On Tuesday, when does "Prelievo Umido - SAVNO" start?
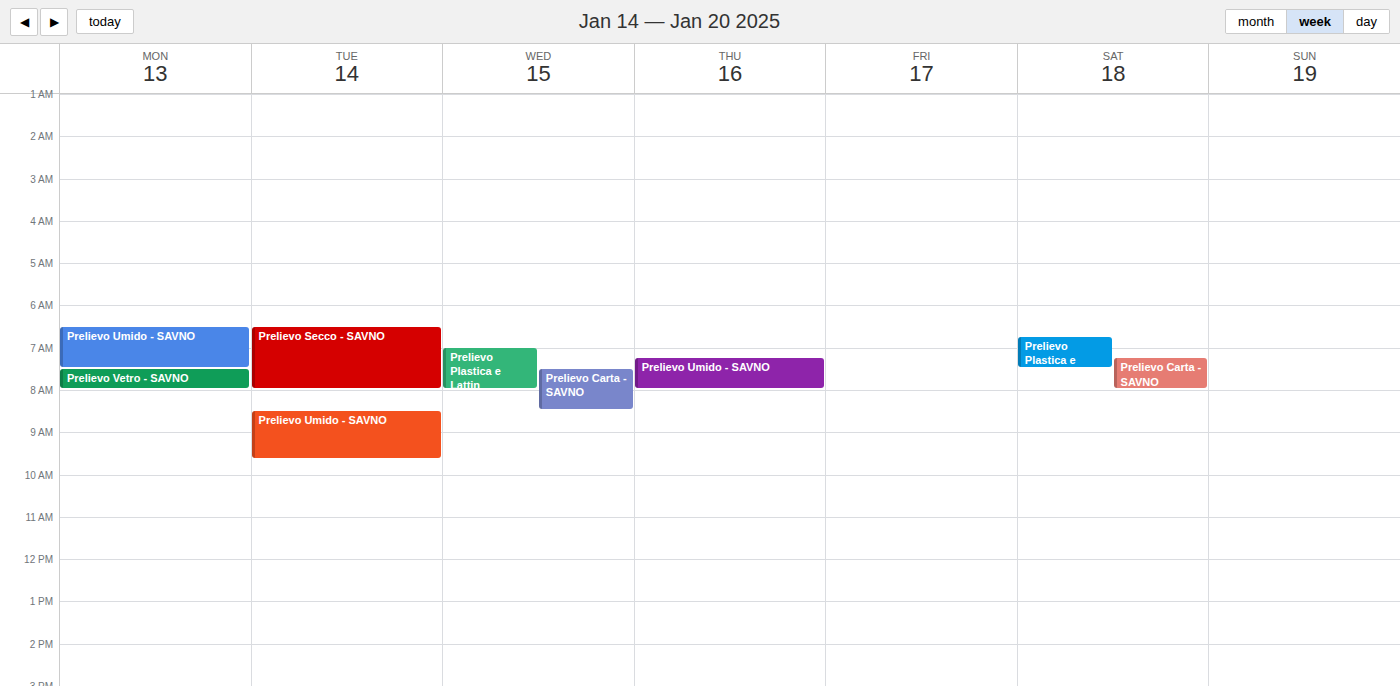
8:30 AM